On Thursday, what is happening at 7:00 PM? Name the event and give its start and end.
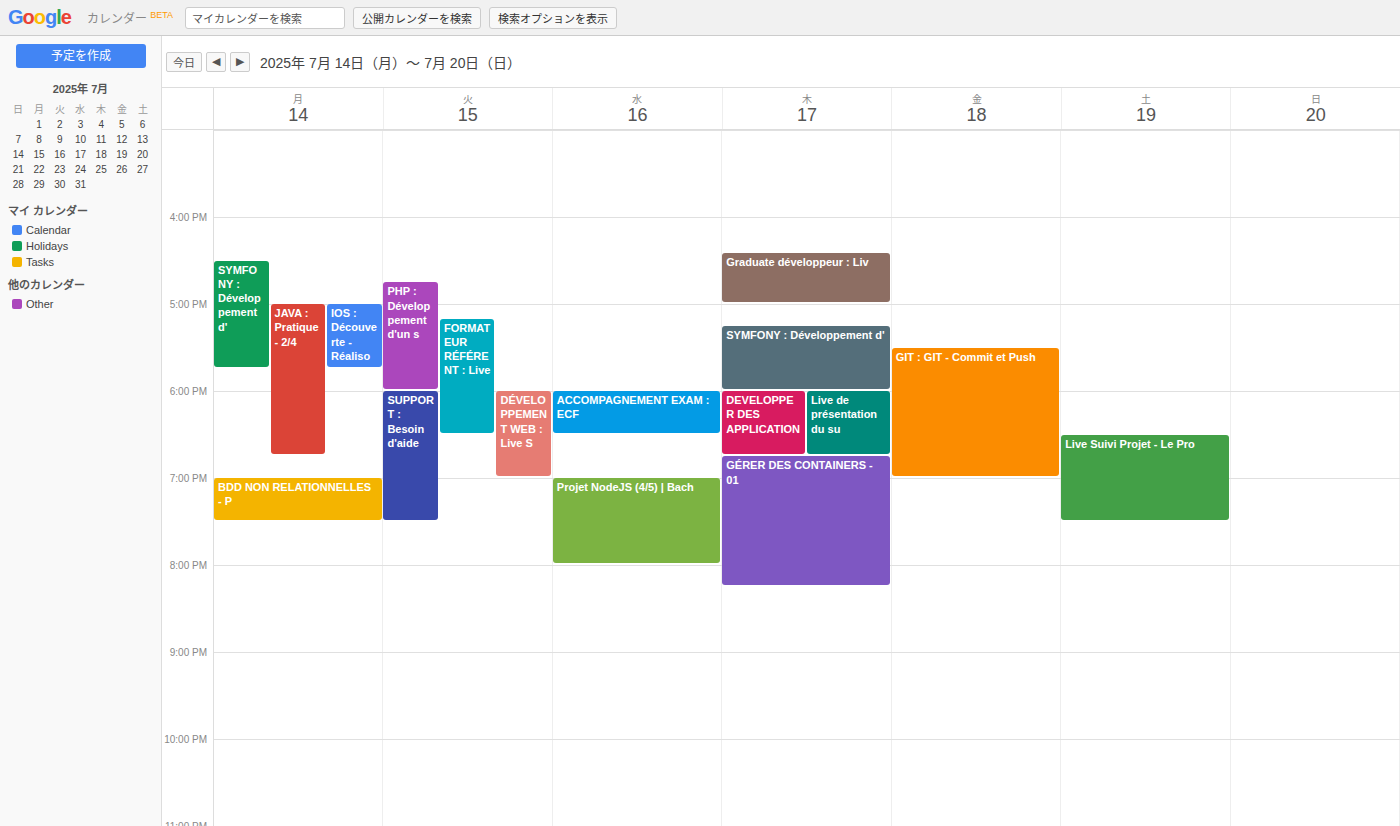
"GÉRER DES CONTAINERS - 01", 6:45 PM to 8:15 PM